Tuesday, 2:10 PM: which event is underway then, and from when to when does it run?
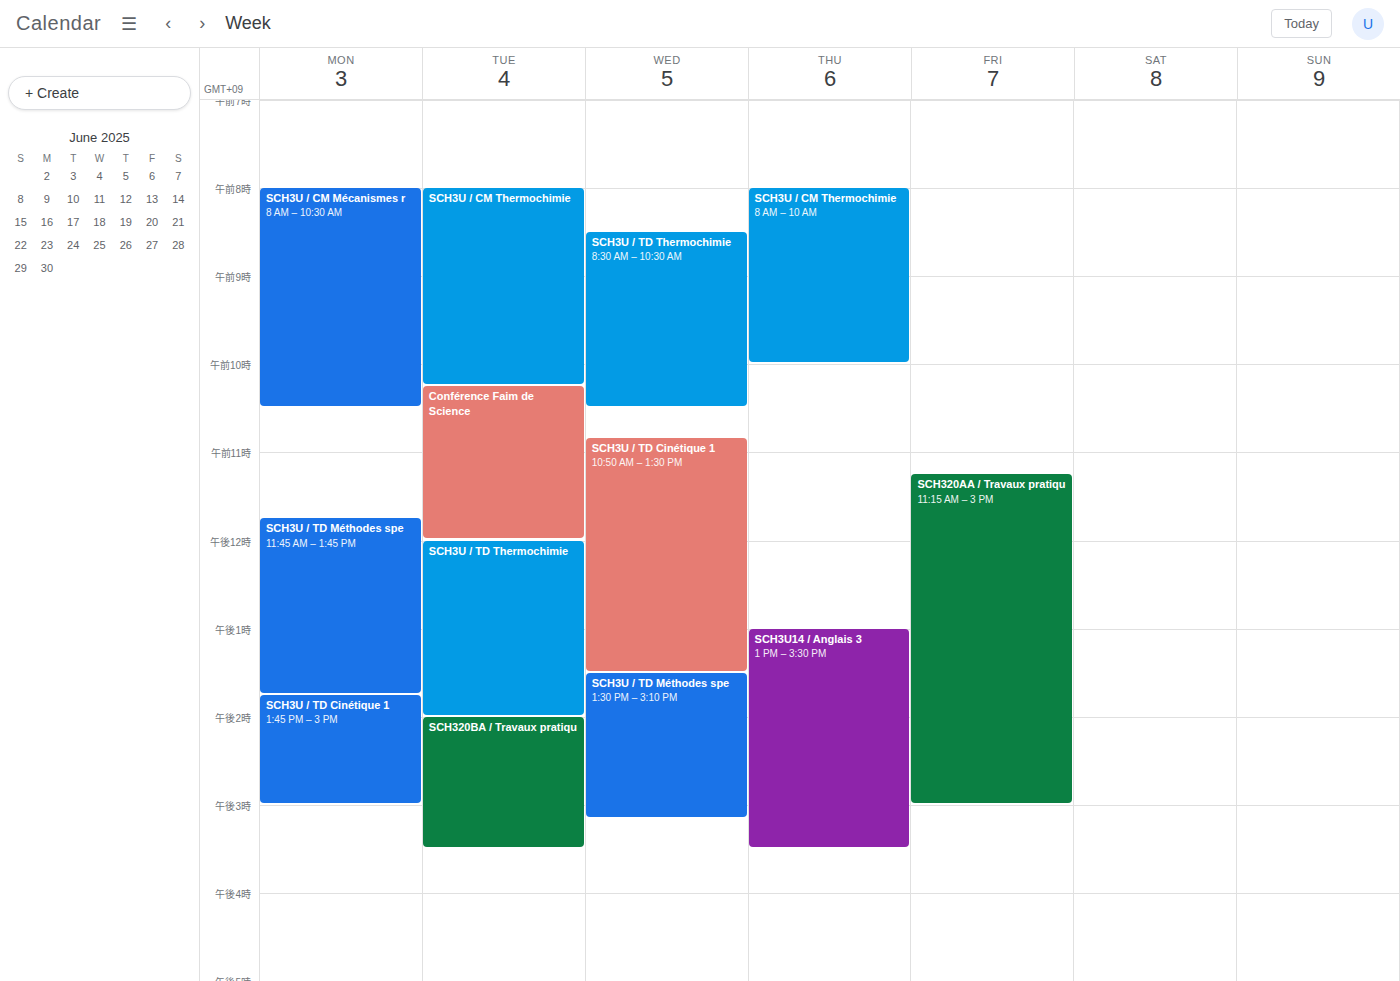
"SCH320BA / Travaux pratiqu", 2:00 PM to 3:30 PM